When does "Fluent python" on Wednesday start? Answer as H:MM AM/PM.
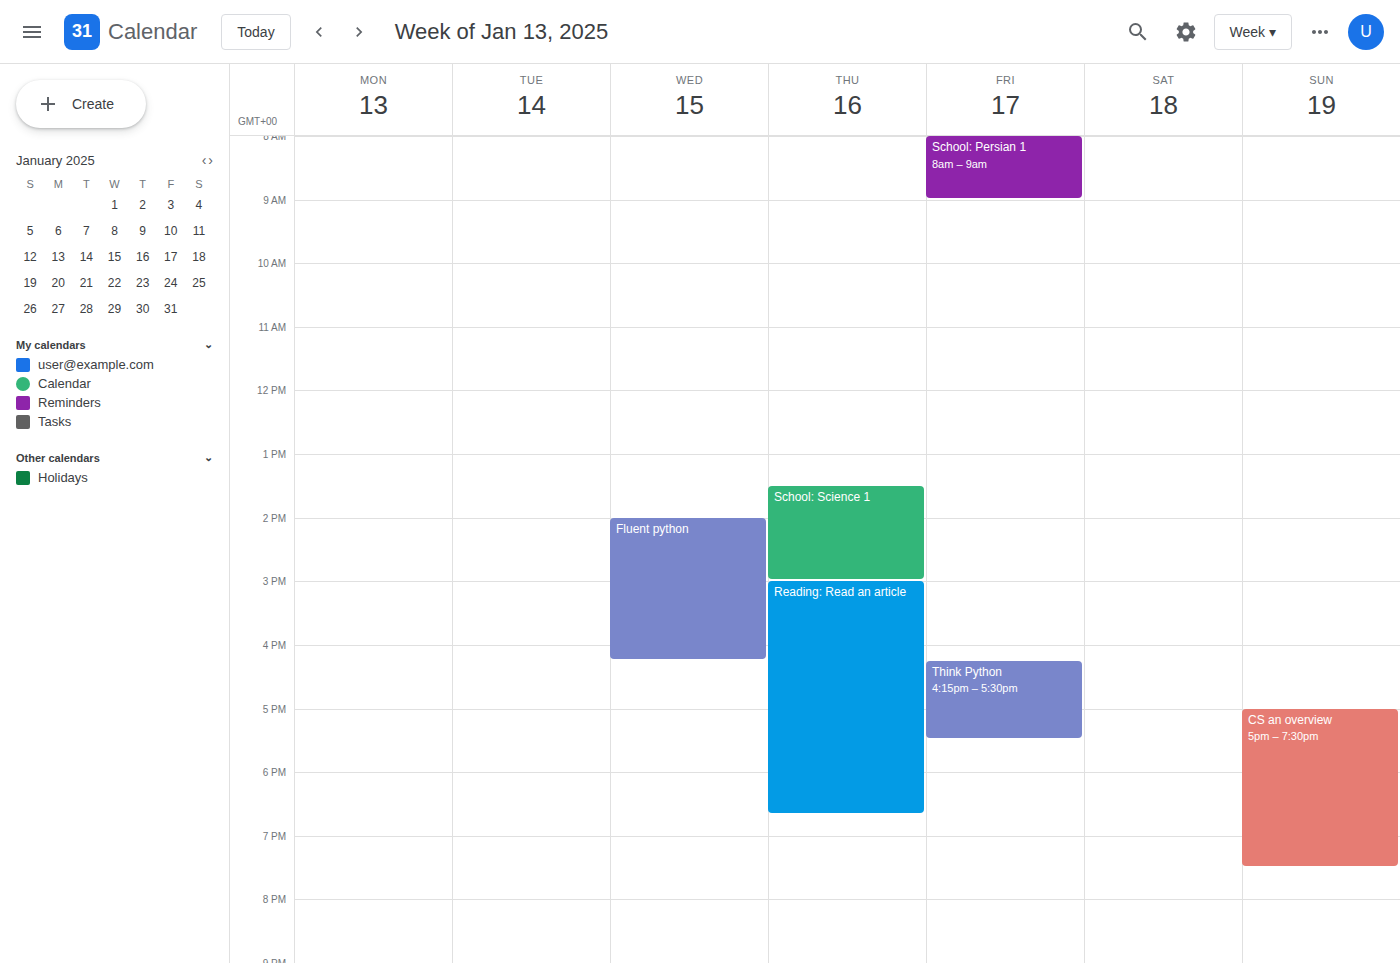
2:00 PM